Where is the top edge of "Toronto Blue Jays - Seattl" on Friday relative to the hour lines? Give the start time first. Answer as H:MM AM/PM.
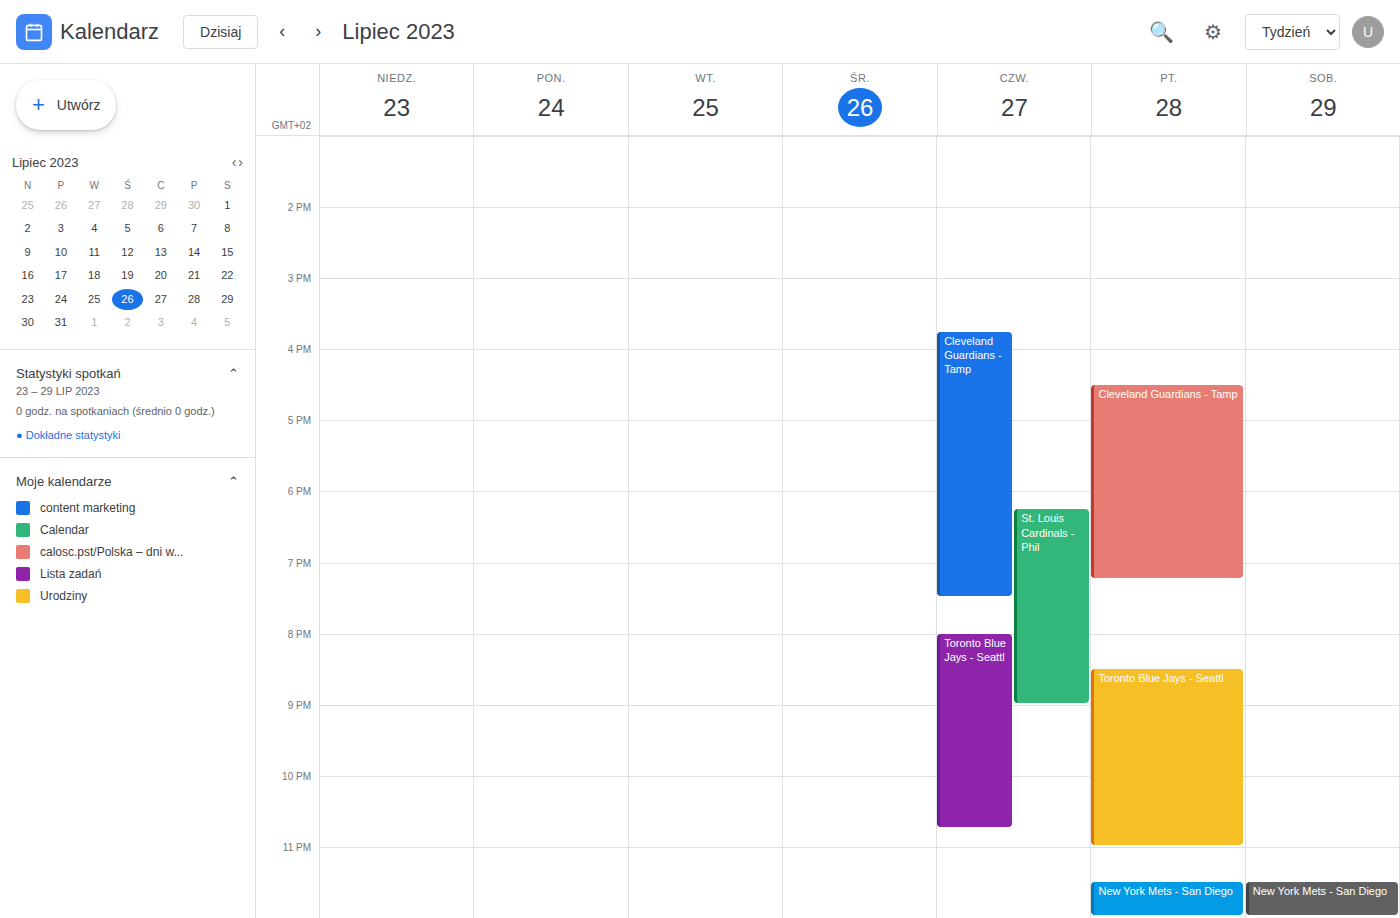
8:30 PM -- halfway between the 8 PM and 9 PM lines.